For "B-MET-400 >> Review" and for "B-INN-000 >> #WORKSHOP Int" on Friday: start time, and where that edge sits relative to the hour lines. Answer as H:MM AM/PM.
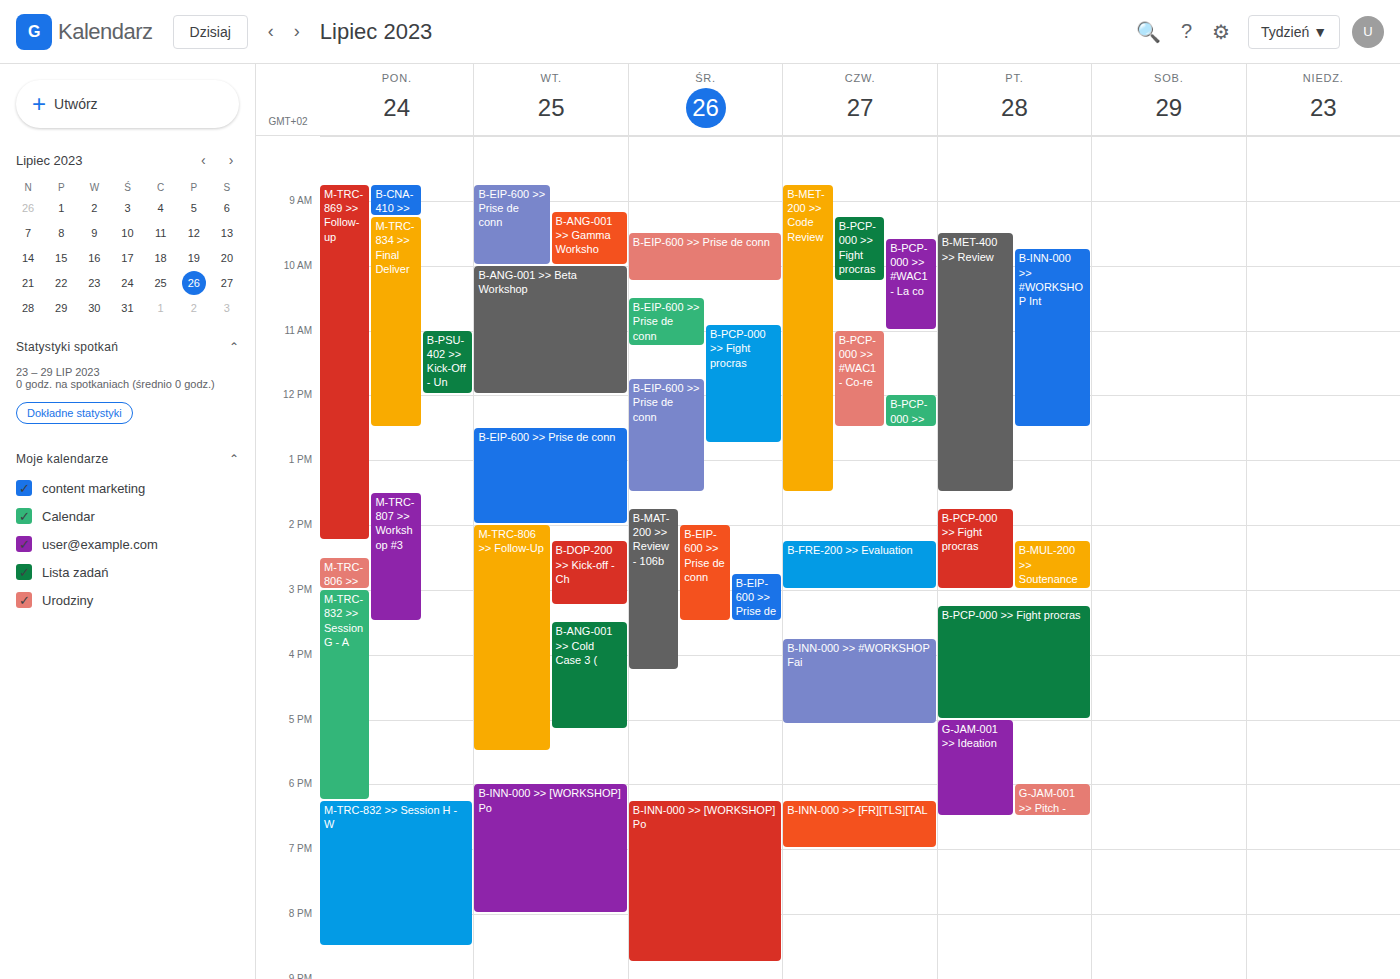
"B-MET-400 >> Review": 9:30 AM, halfway between the 9 AM and 10 AM lines. "B-INN-000 >> #WORKSHOP Int": 9:45 AM, neither: three quarters of the way from the 9 AM line to the 10 AM line.